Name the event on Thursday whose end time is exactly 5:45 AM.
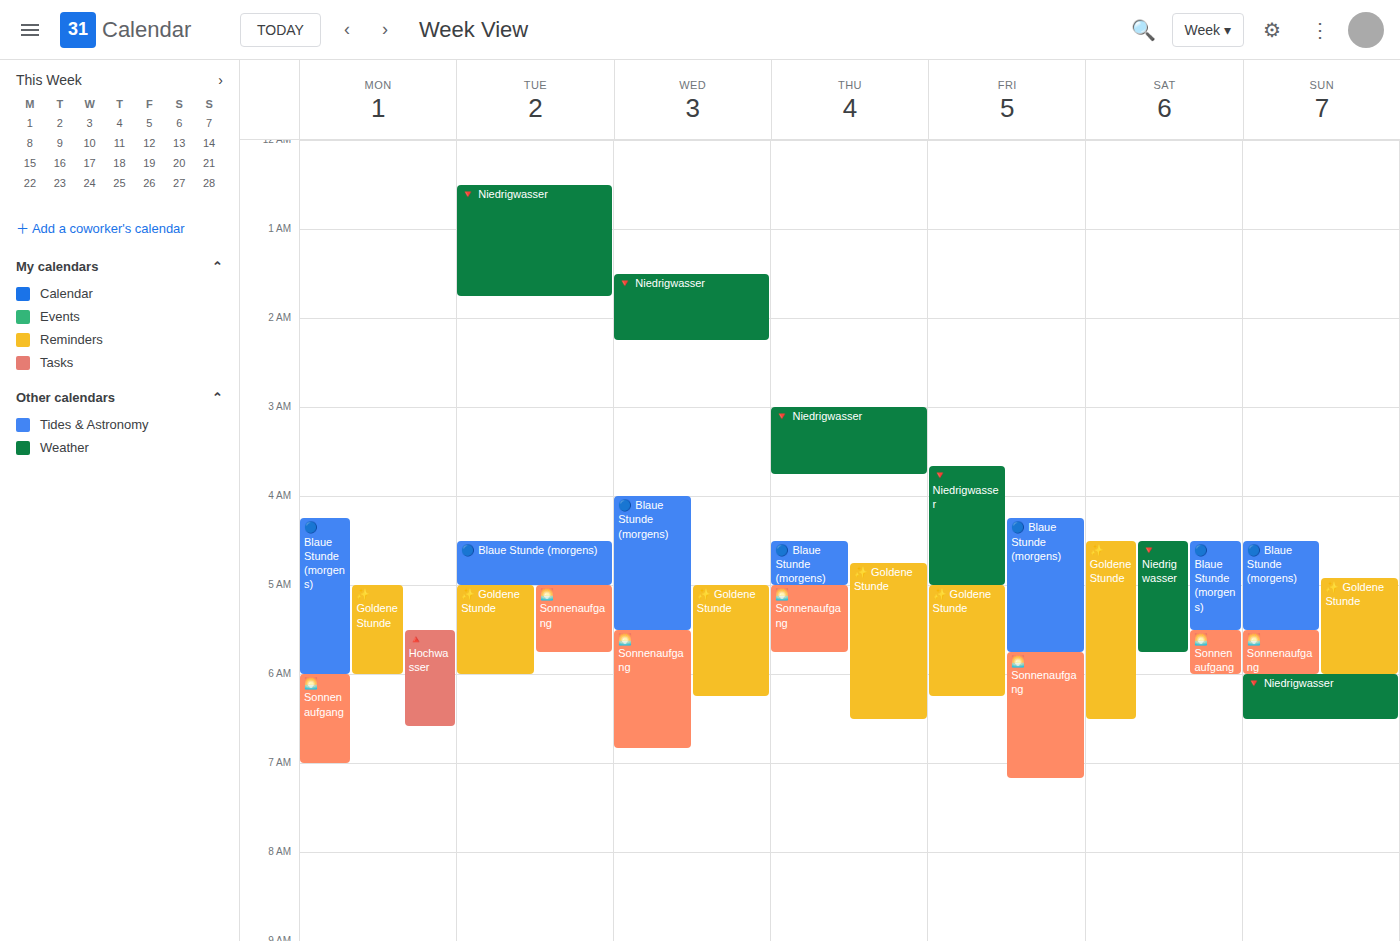
"🌅 Sonnenaufgang"